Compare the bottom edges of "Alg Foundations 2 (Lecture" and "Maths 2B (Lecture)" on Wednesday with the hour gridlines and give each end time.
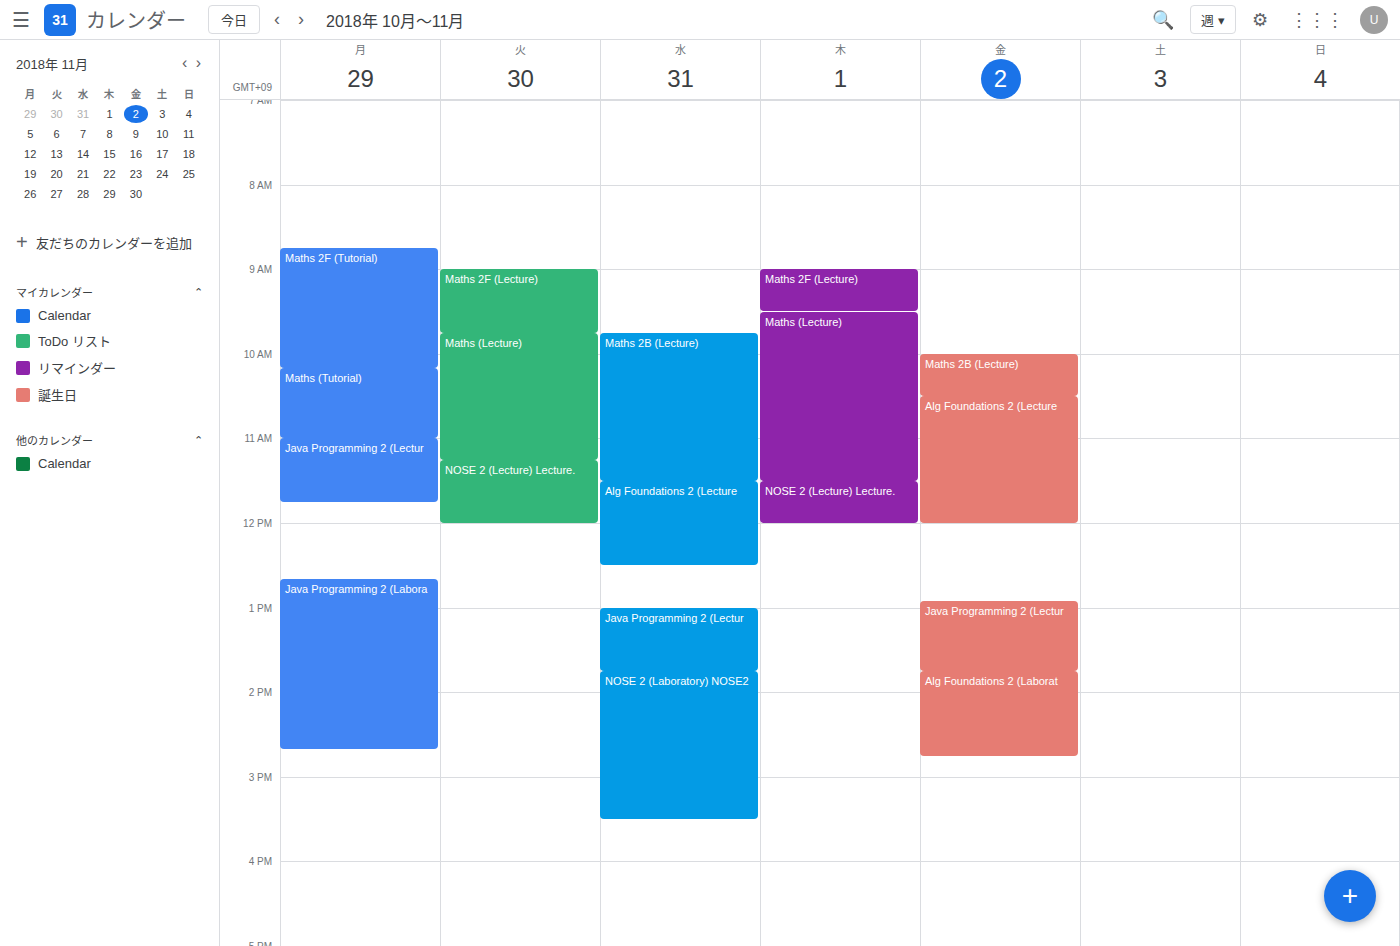
"Alg Foundations 2 (Lecture": 12:30 PM, halfway between the 12 PM and 1 PM lines. "Maths 2B (Lecture)": 11:30 AM, halfway between the 11 AM and 12 PM lines.